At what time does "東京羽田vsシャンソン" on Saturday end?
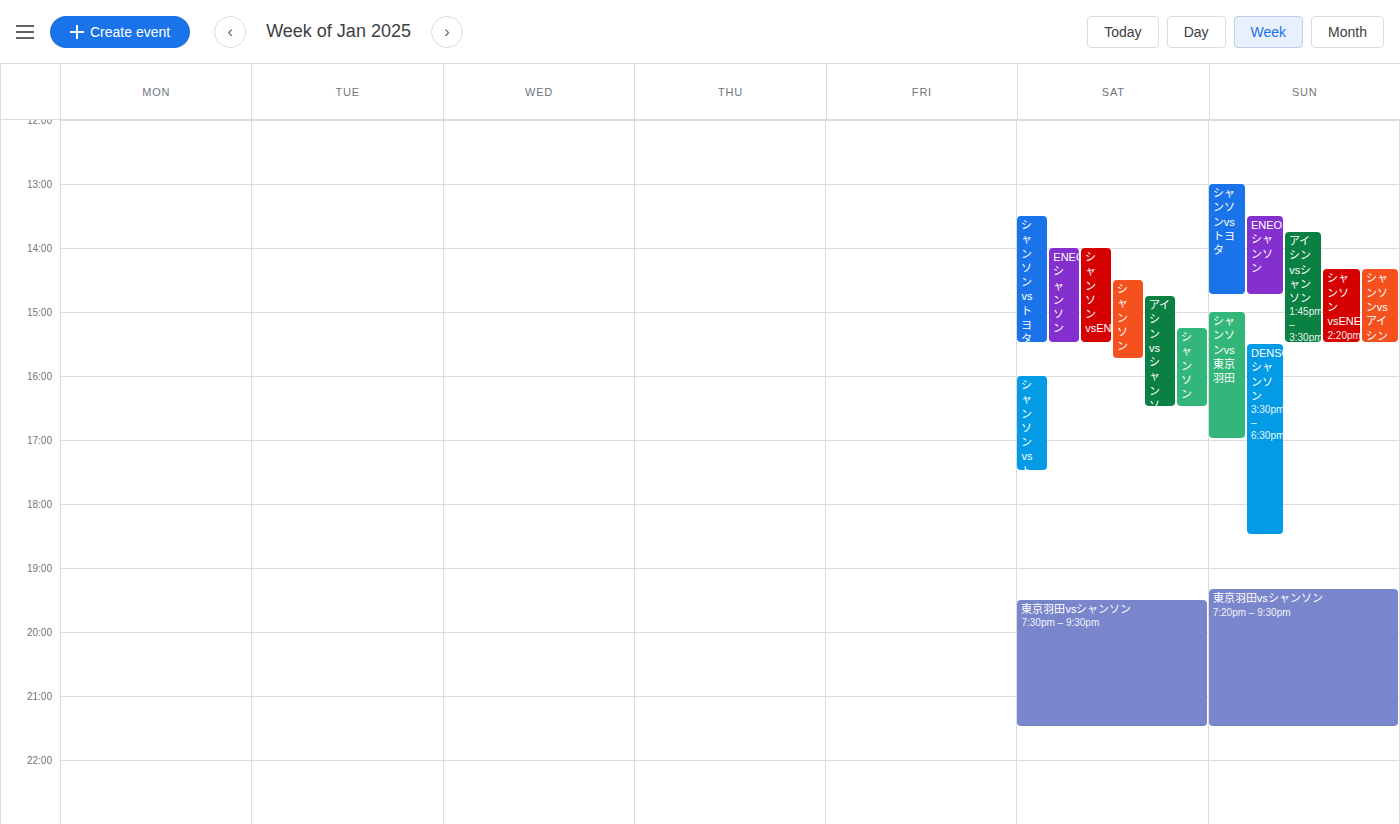
9:30 PM